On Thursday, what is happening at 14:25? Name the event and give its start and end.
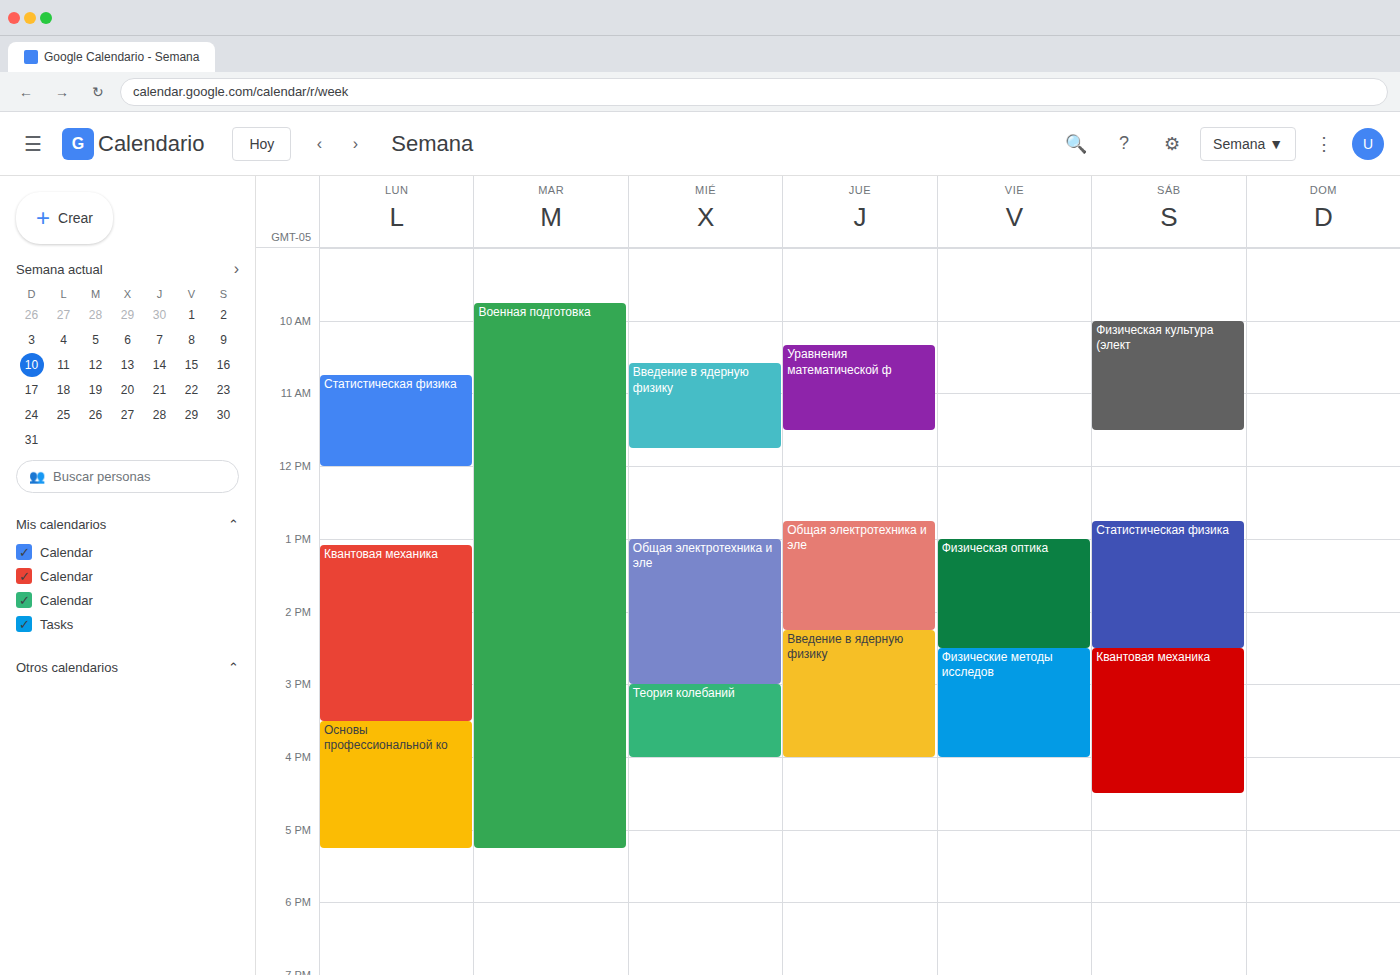
"Введение в ядерную физику", 14:15 to 16:00